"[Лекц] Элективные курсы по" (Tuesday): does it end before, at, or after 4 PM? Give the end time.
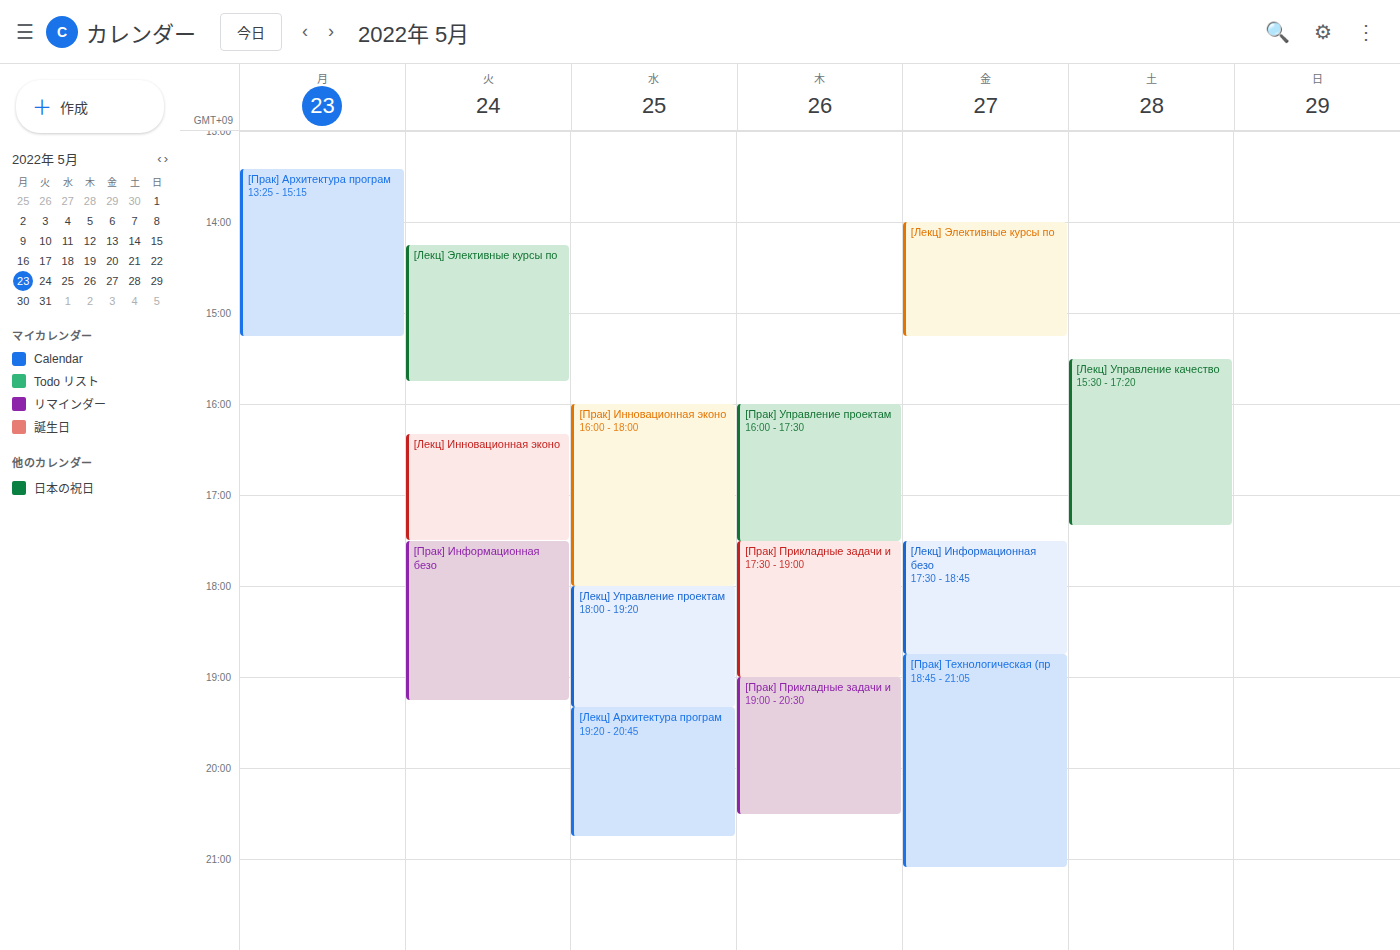
3:45 PM -- before 4 PM, 15 minutes above the 4 PM line.